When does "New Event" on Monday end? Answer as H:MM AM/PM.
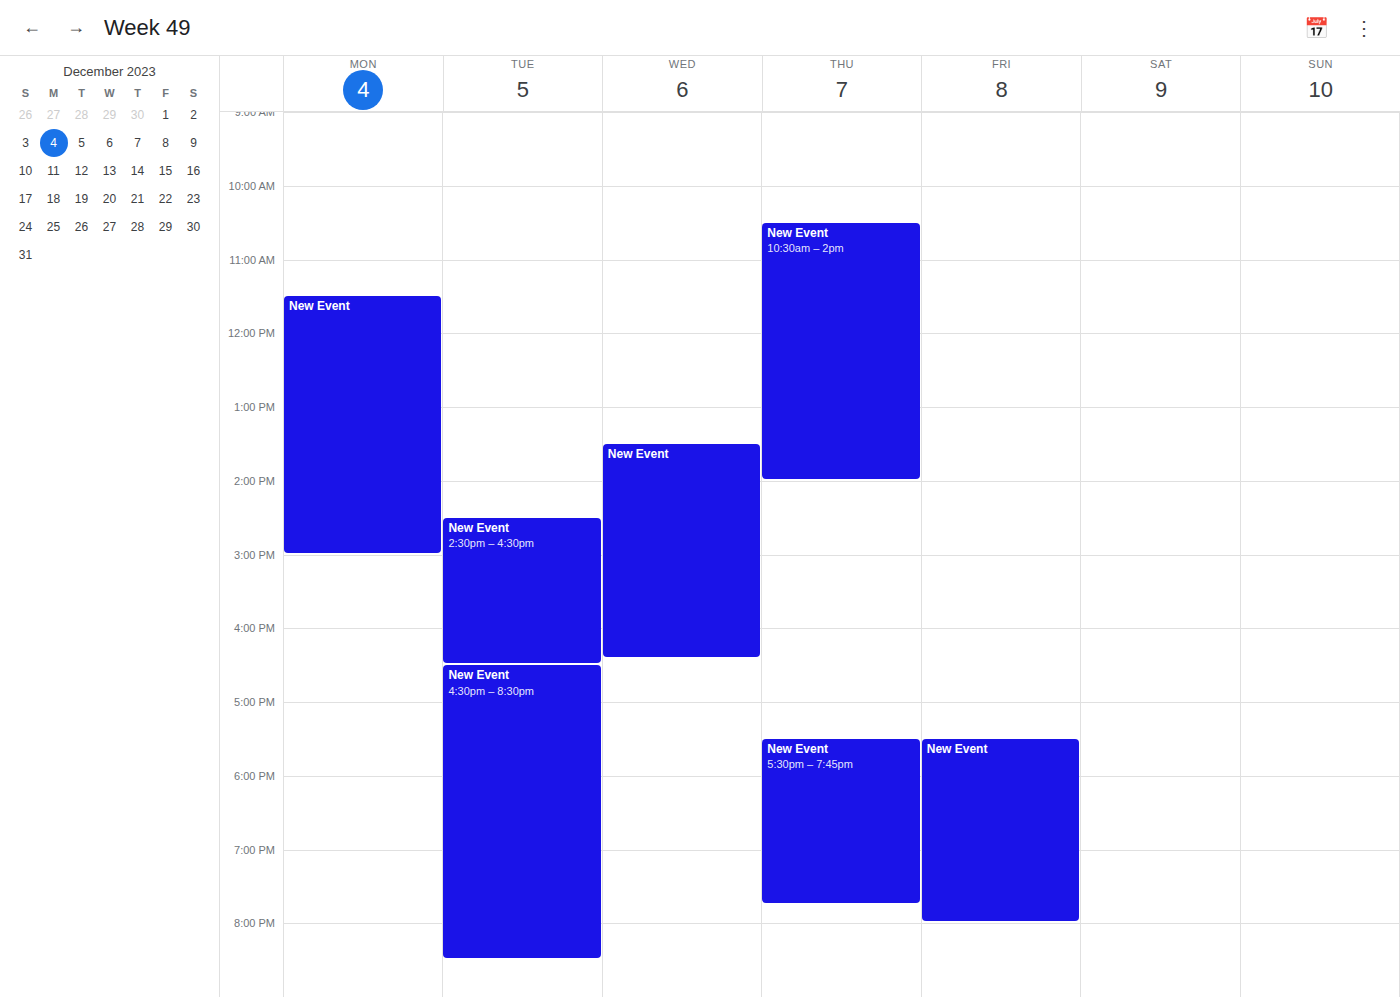
3:00 PM